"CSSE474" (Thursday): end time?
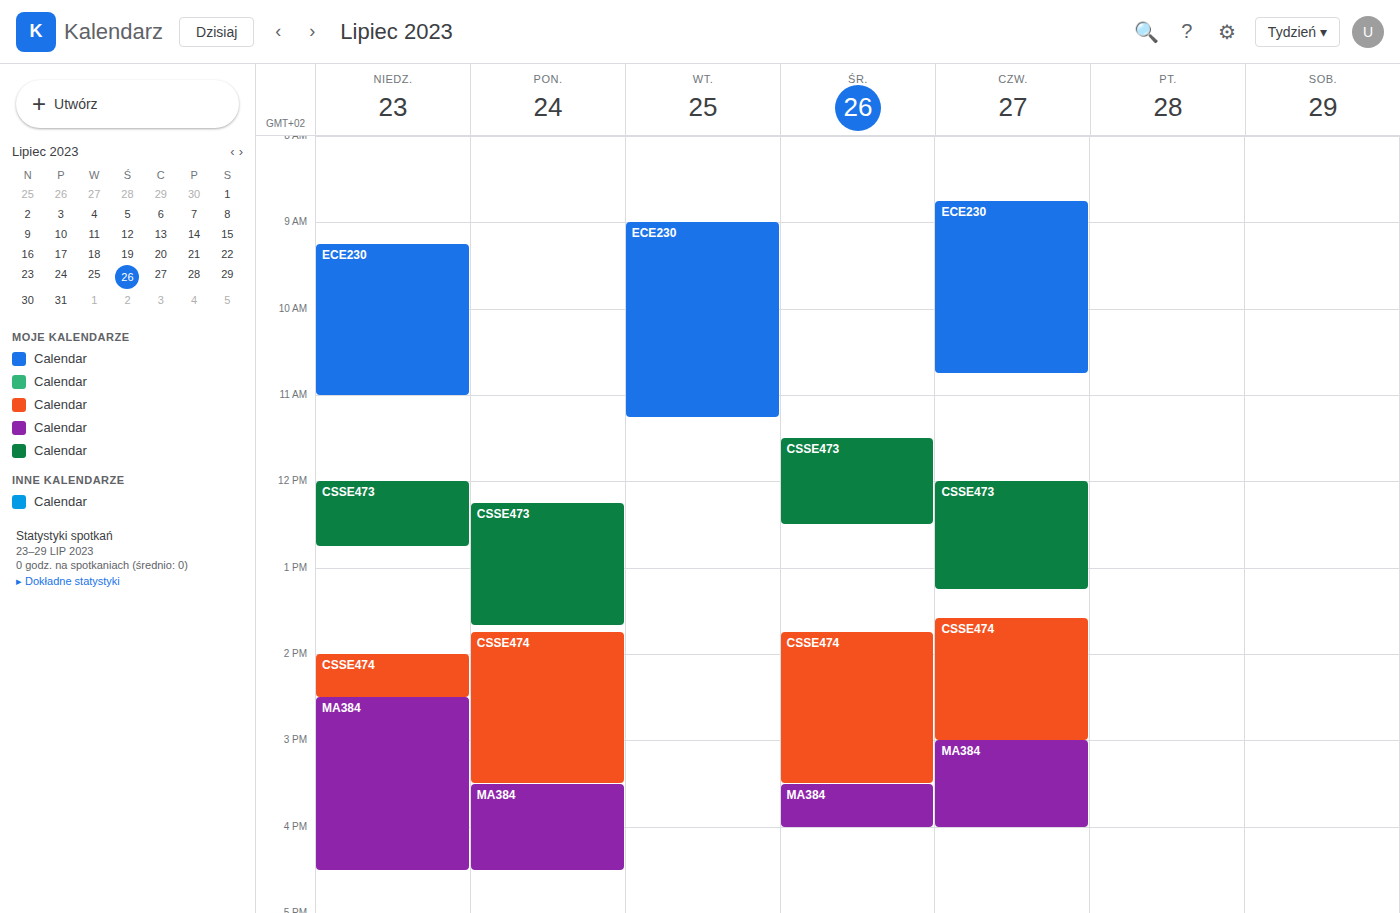
15:00